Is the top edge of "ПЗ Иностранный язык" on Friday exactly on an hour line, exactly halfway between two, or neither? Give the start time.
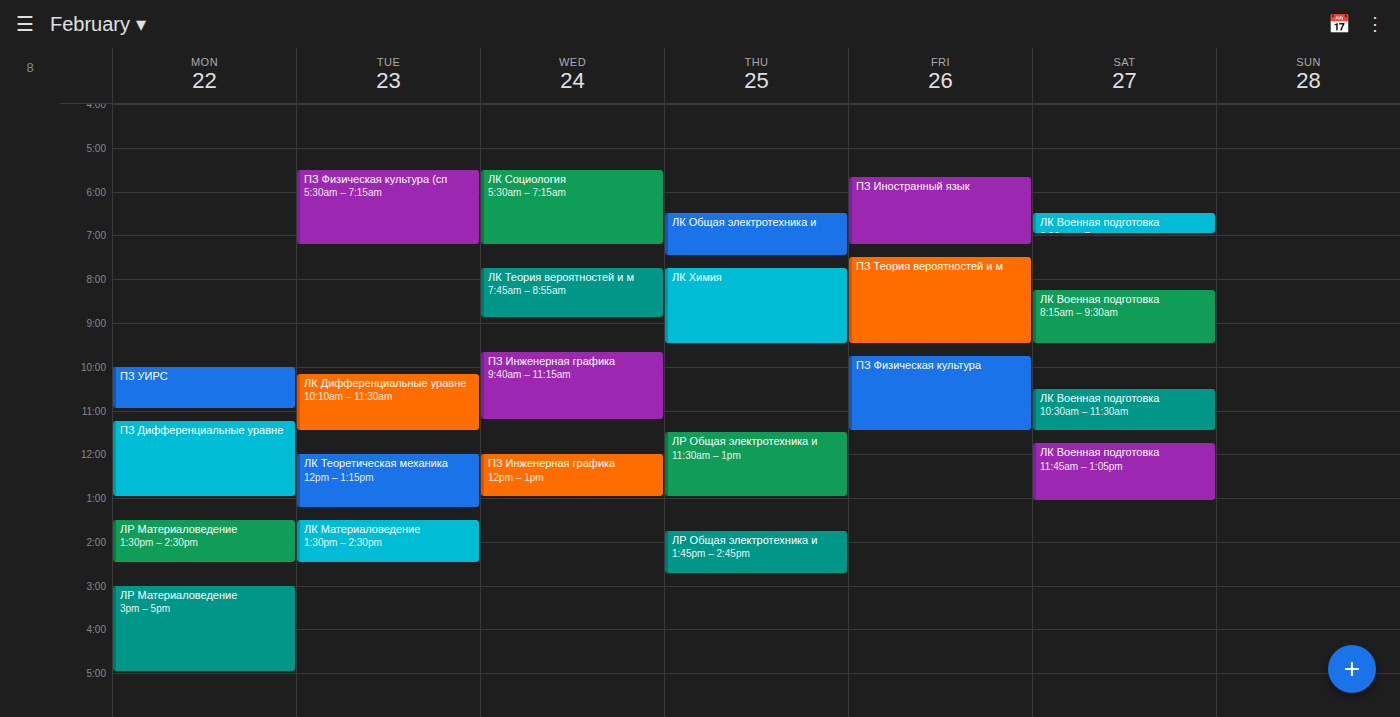
5:40 AM -- neither: 40 minutes below the 5 AM line and 20 minutes above the 6 AM line.